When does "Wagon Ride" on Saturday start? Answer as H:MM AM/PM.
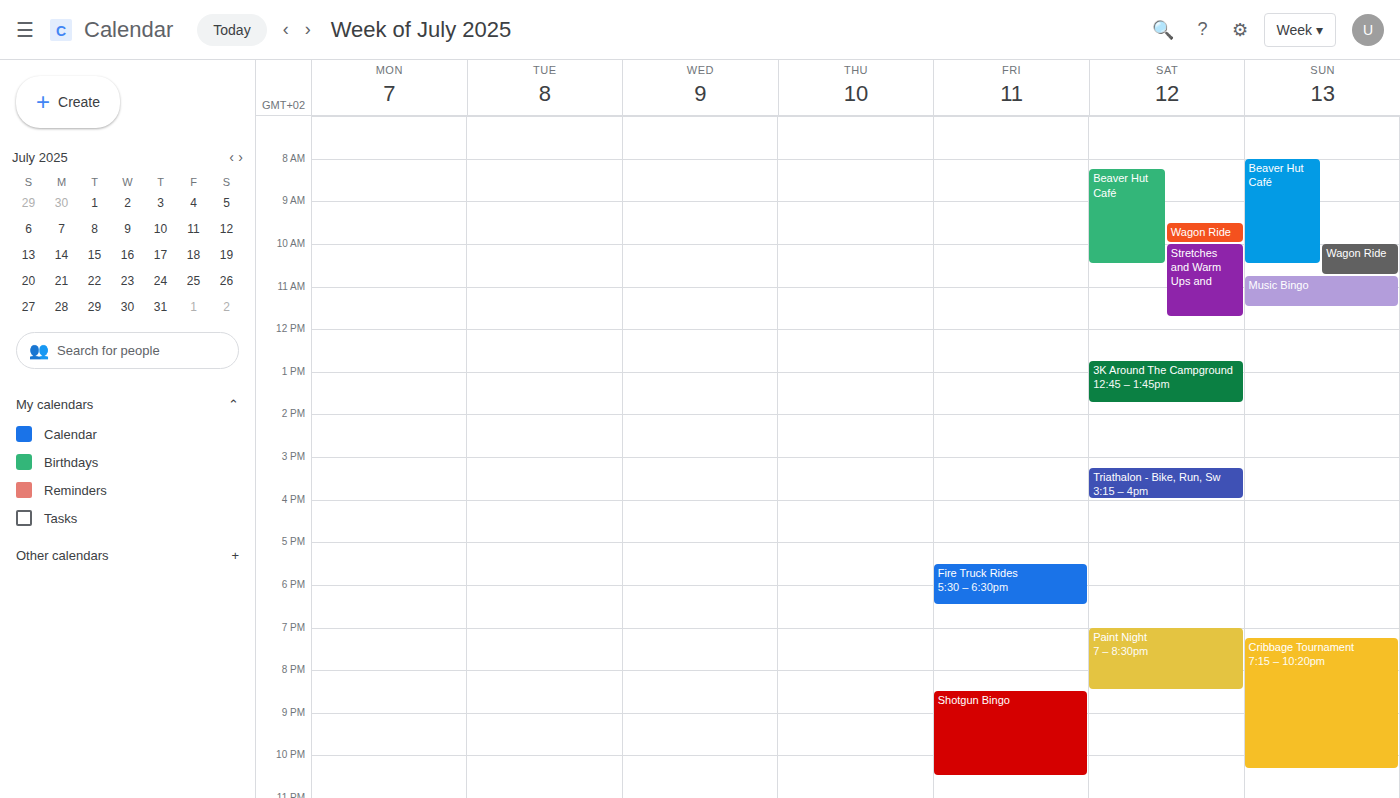
9:30 AM